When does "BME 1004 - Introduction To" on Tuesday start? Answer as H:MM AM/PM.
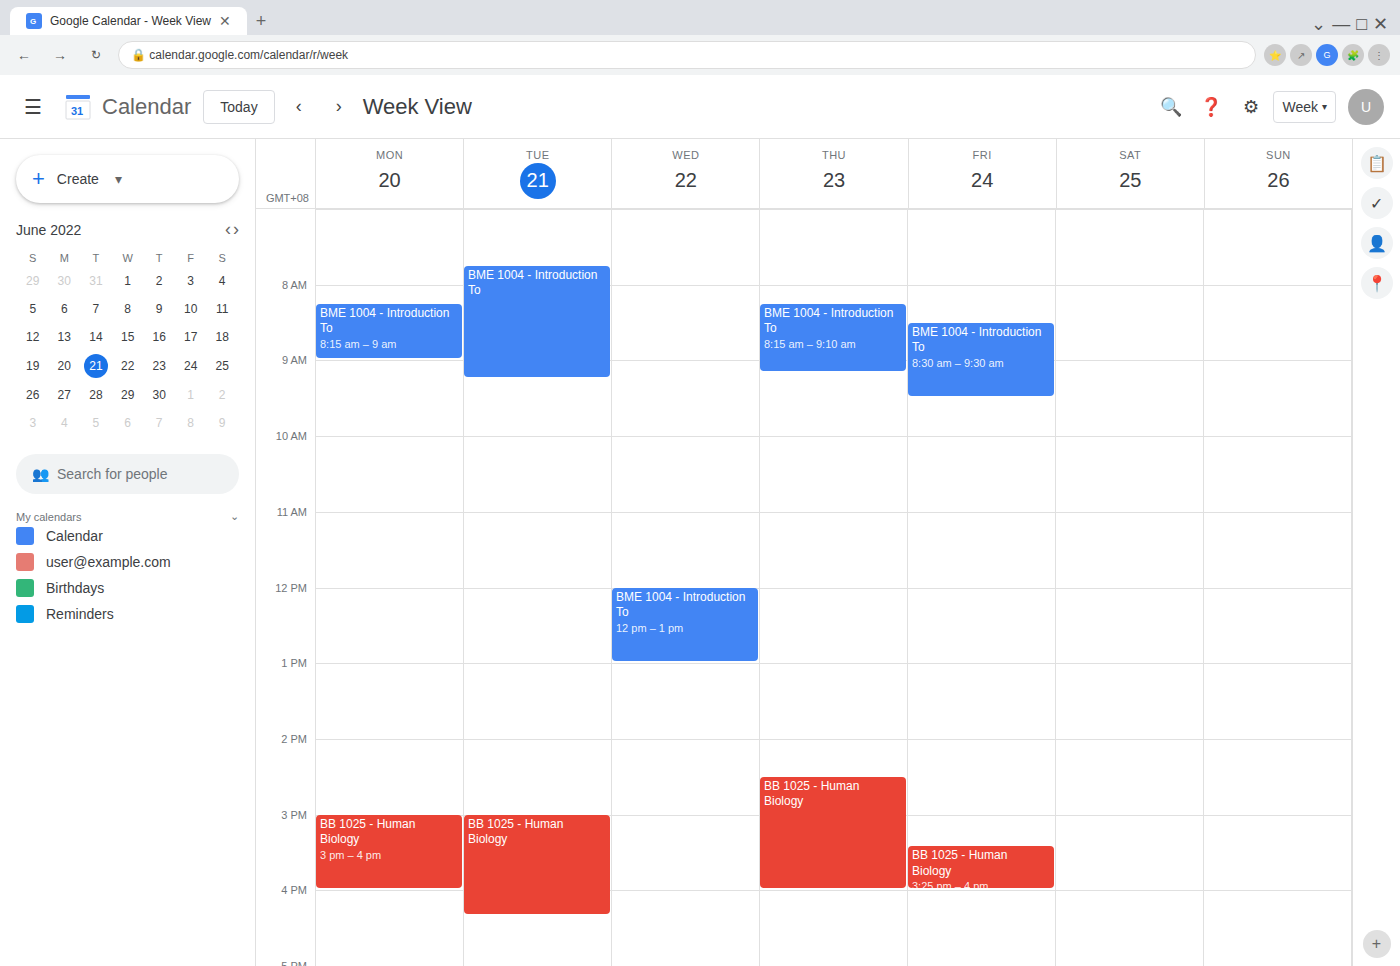
7:45 AM